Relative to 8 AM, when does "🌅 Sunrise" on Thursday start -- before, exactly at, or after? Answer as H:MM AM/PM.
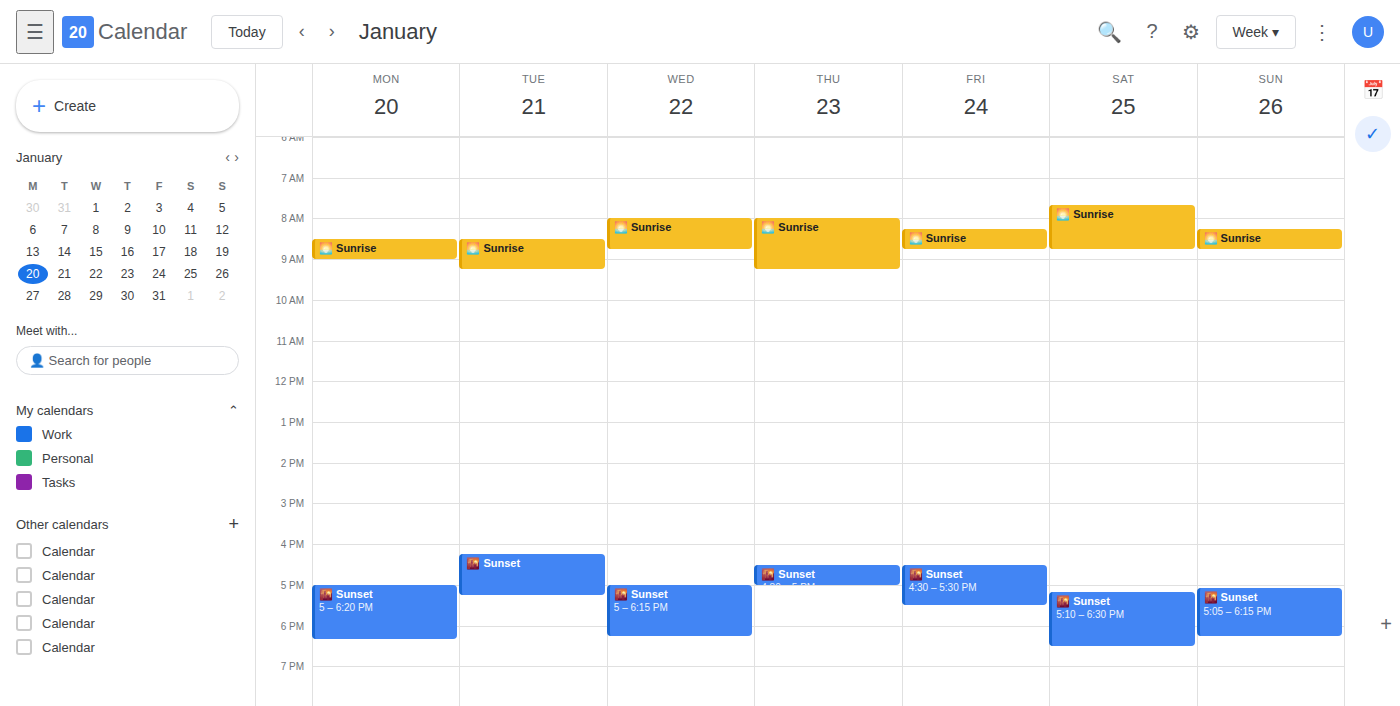
8:00 AM -- exactly at 8 AM, on the 8 AM line.